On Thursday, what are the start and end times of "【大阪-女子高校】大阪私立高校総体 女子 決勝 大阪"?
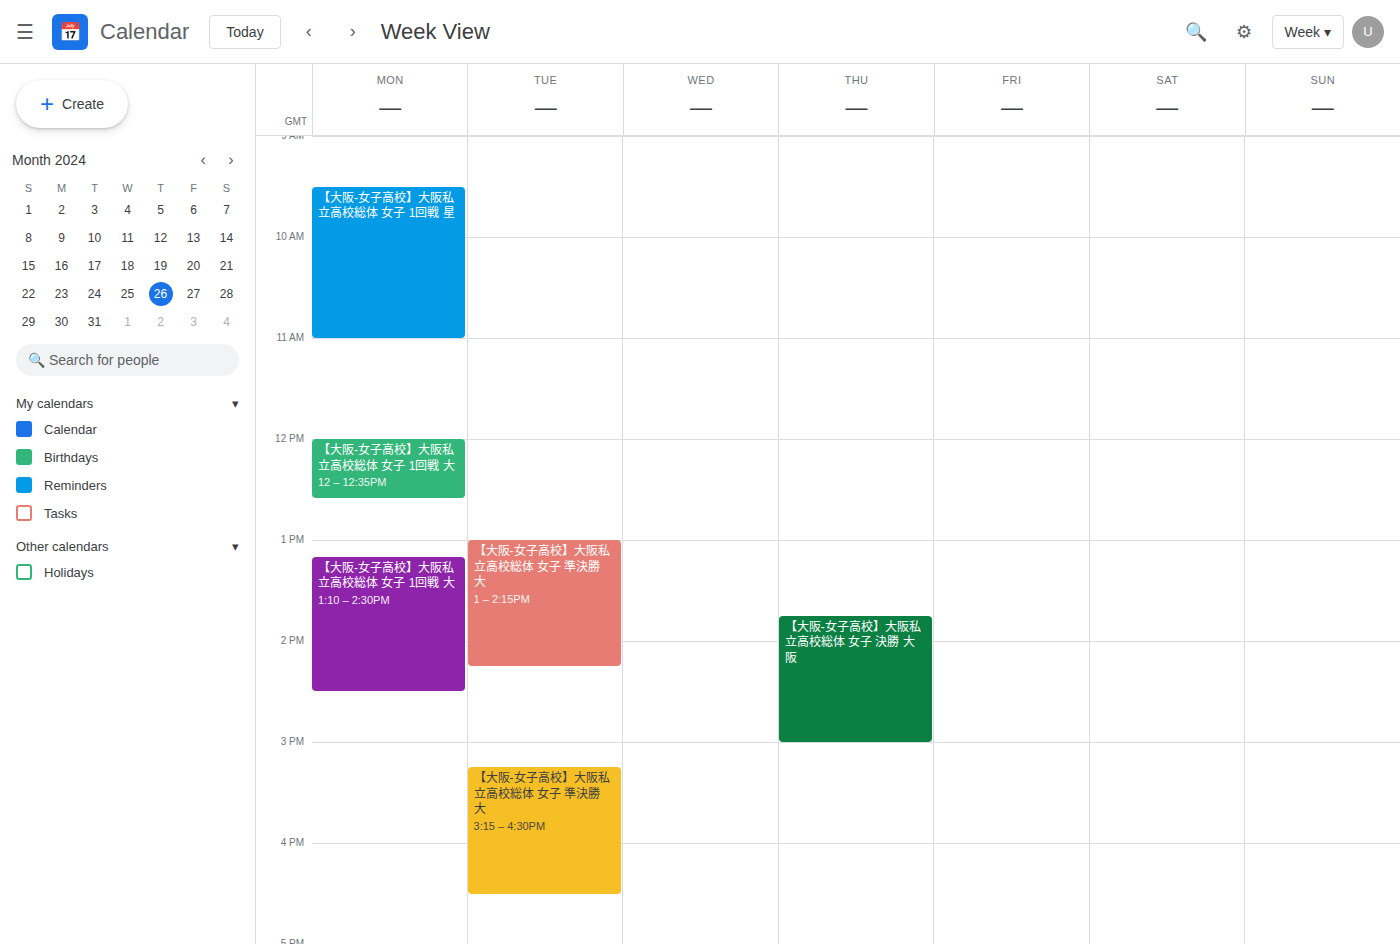
1:45 PM to 3:00 PM